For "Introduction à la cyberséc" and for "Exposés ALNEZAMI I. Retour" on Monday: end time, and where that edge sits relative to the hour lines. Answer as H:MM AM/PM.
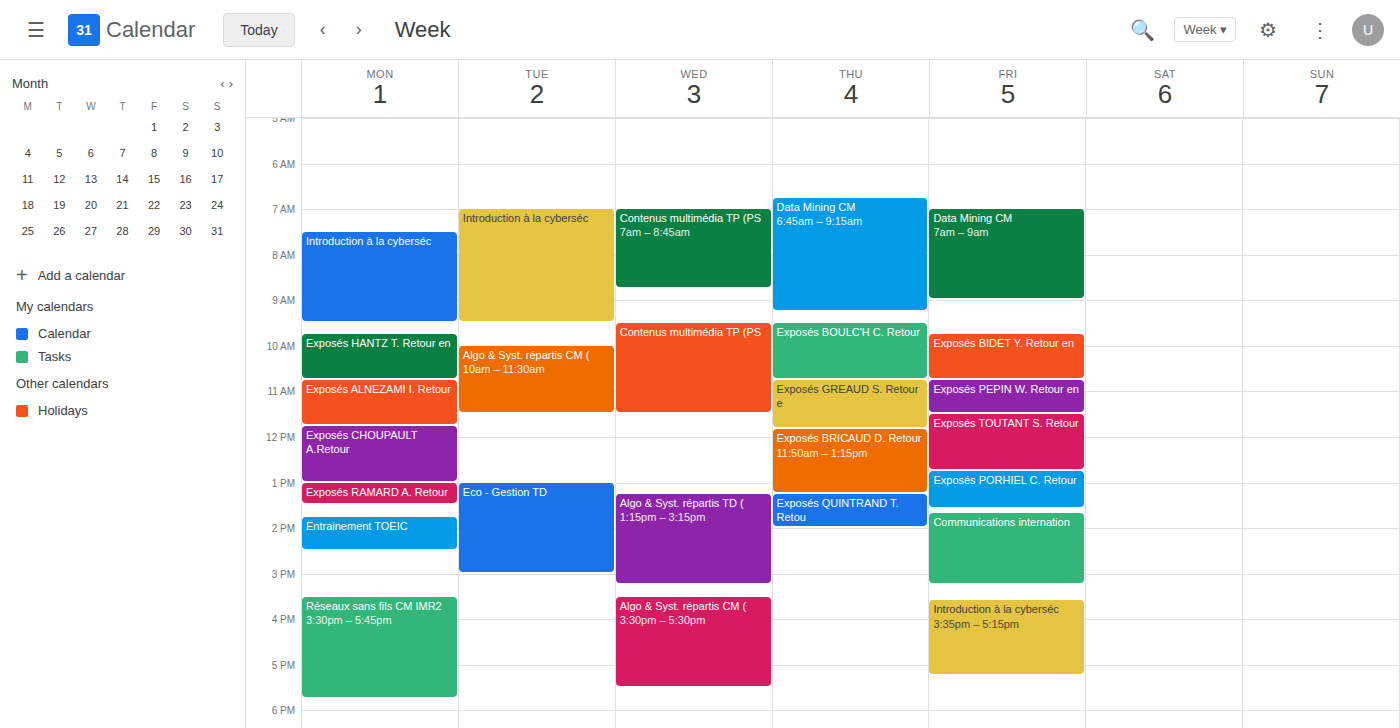
"Introduction à la cyberséc": 9:30 AM, halfway between the 9 AM and 10 AM lines. "Exposés ALNEZAMI I. Retour": 11:45 AM, neither: three quarters of the way from the 11 AM line to the 12 PM line.